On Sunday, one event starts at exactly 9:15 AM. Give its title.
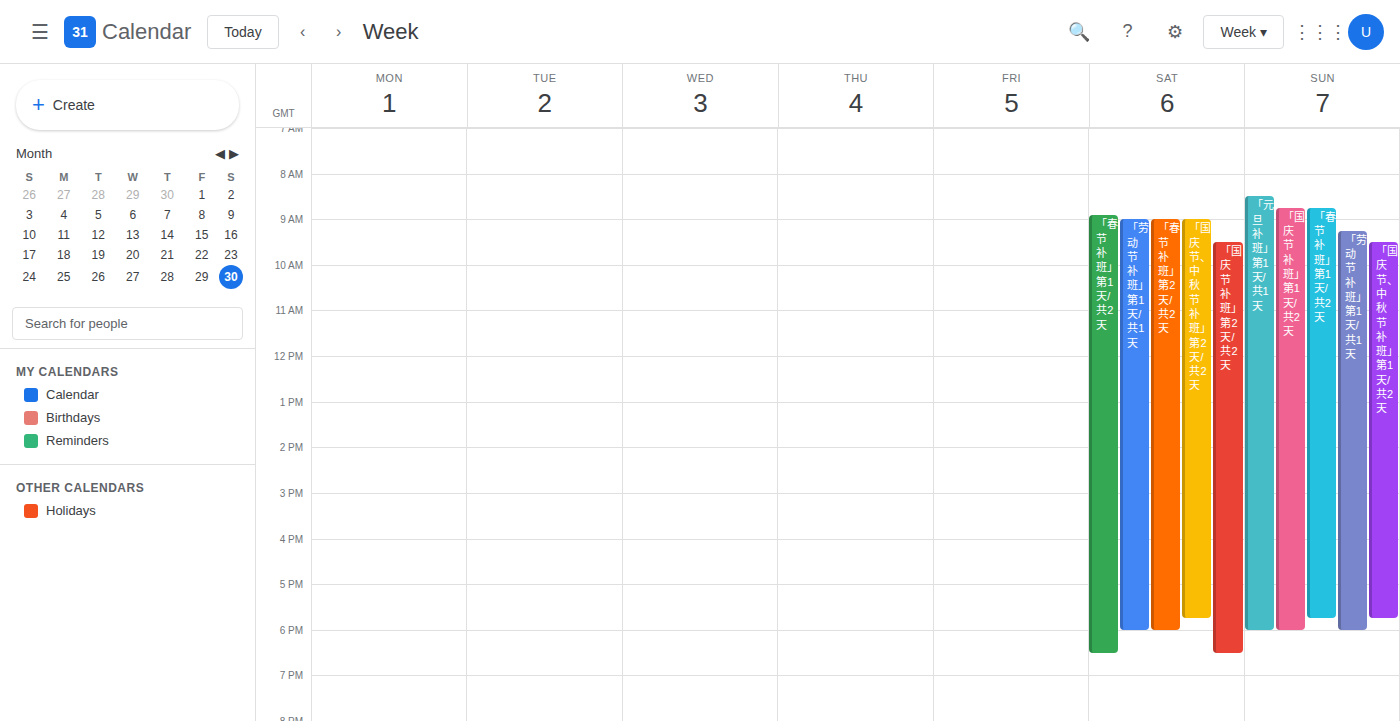
"「劳动节 补班」 第1天/共1天"